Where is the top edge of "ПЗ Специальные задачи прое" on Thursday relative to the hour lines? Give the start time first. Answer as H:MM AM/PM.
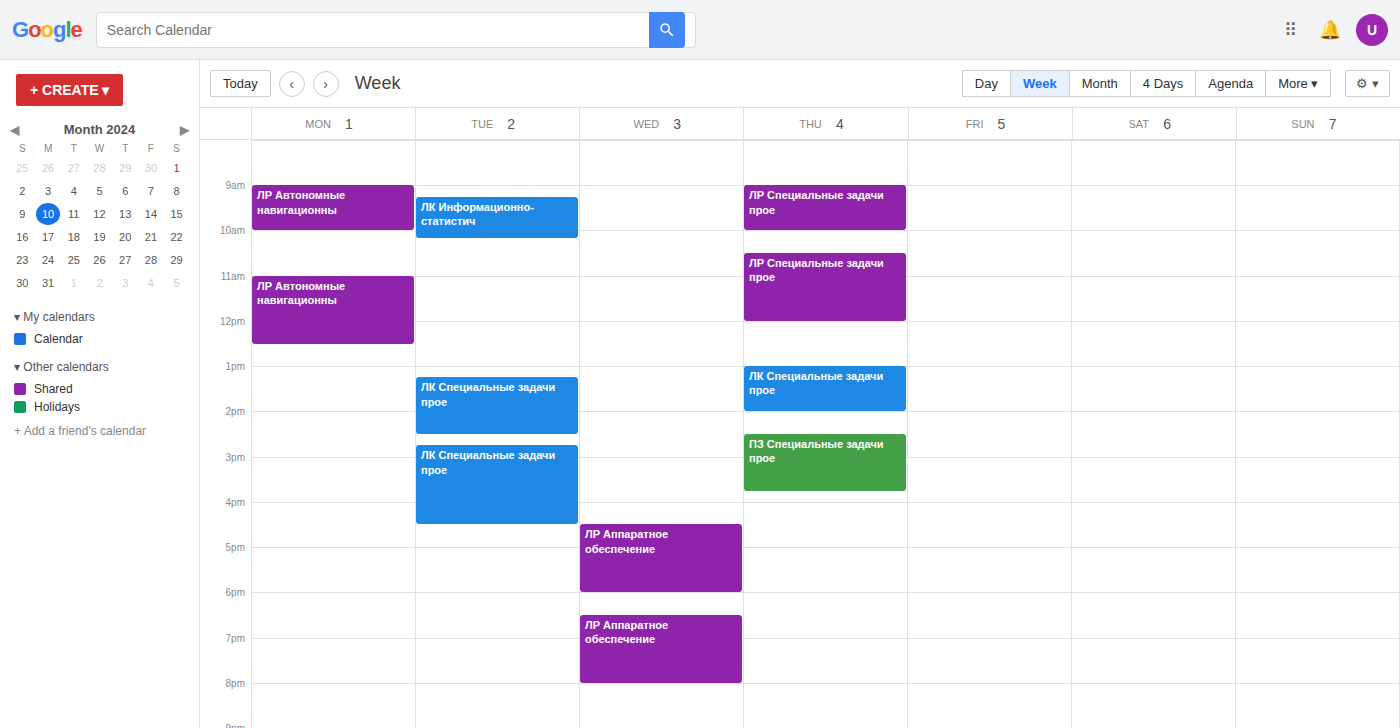
2:30 PM -- halfway between the 2 PM and 3 PM lines.